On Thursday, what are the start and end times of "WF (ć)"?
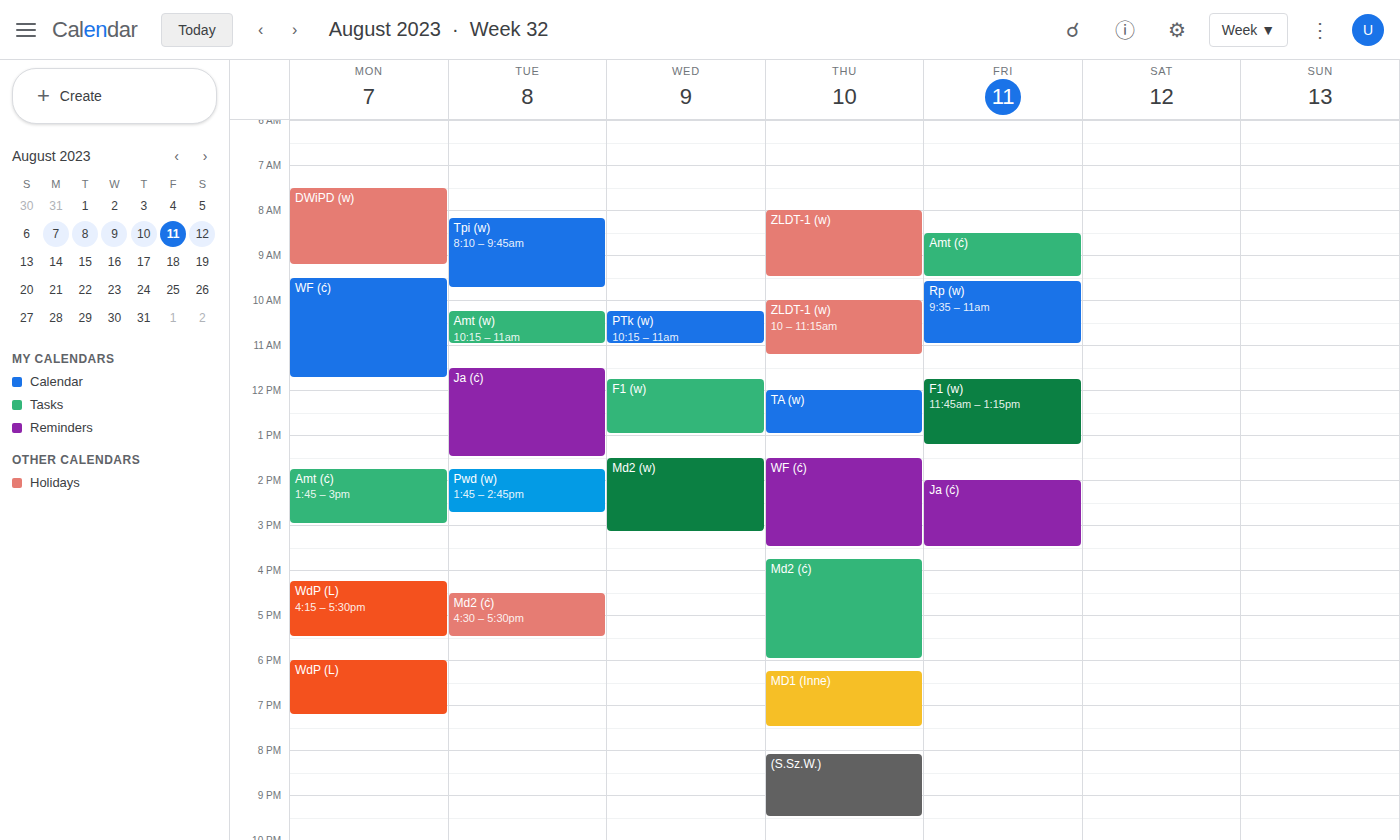
13:30 to 15:30